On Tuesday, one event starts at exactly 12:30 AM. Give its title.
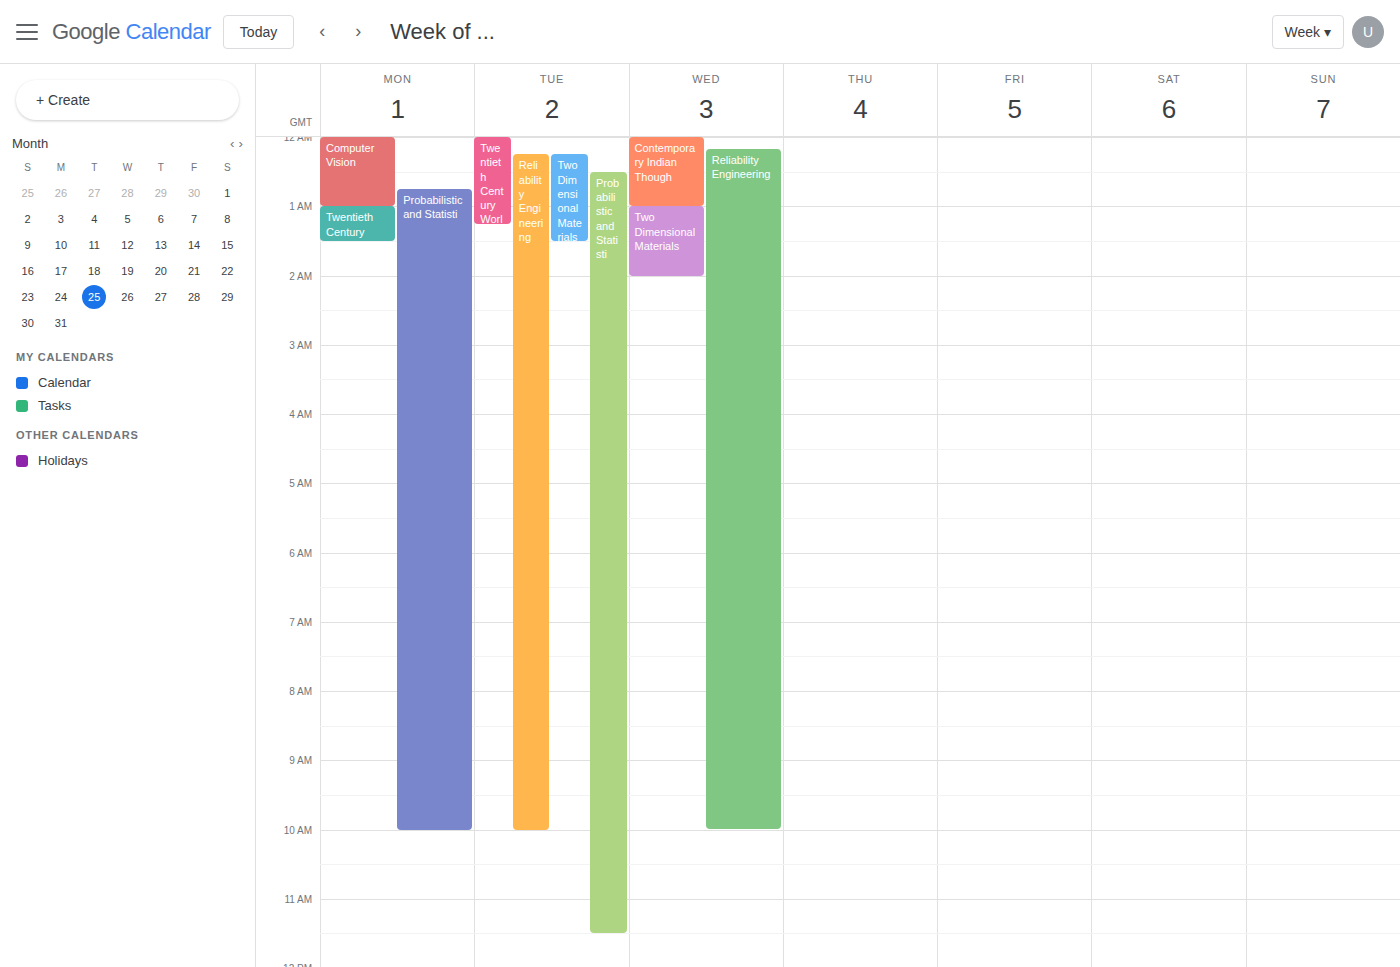
"Probabilistic and Statisti"